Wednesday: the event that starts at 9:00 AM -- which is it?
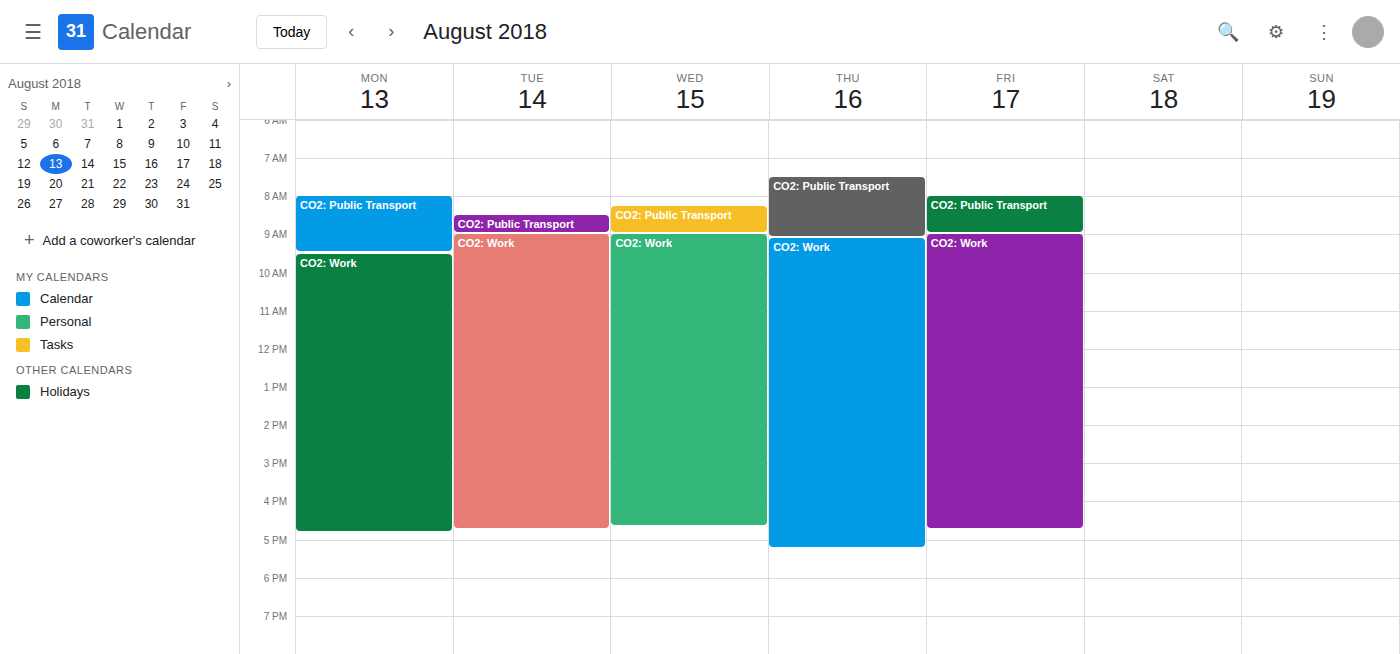
"CO2: Work"